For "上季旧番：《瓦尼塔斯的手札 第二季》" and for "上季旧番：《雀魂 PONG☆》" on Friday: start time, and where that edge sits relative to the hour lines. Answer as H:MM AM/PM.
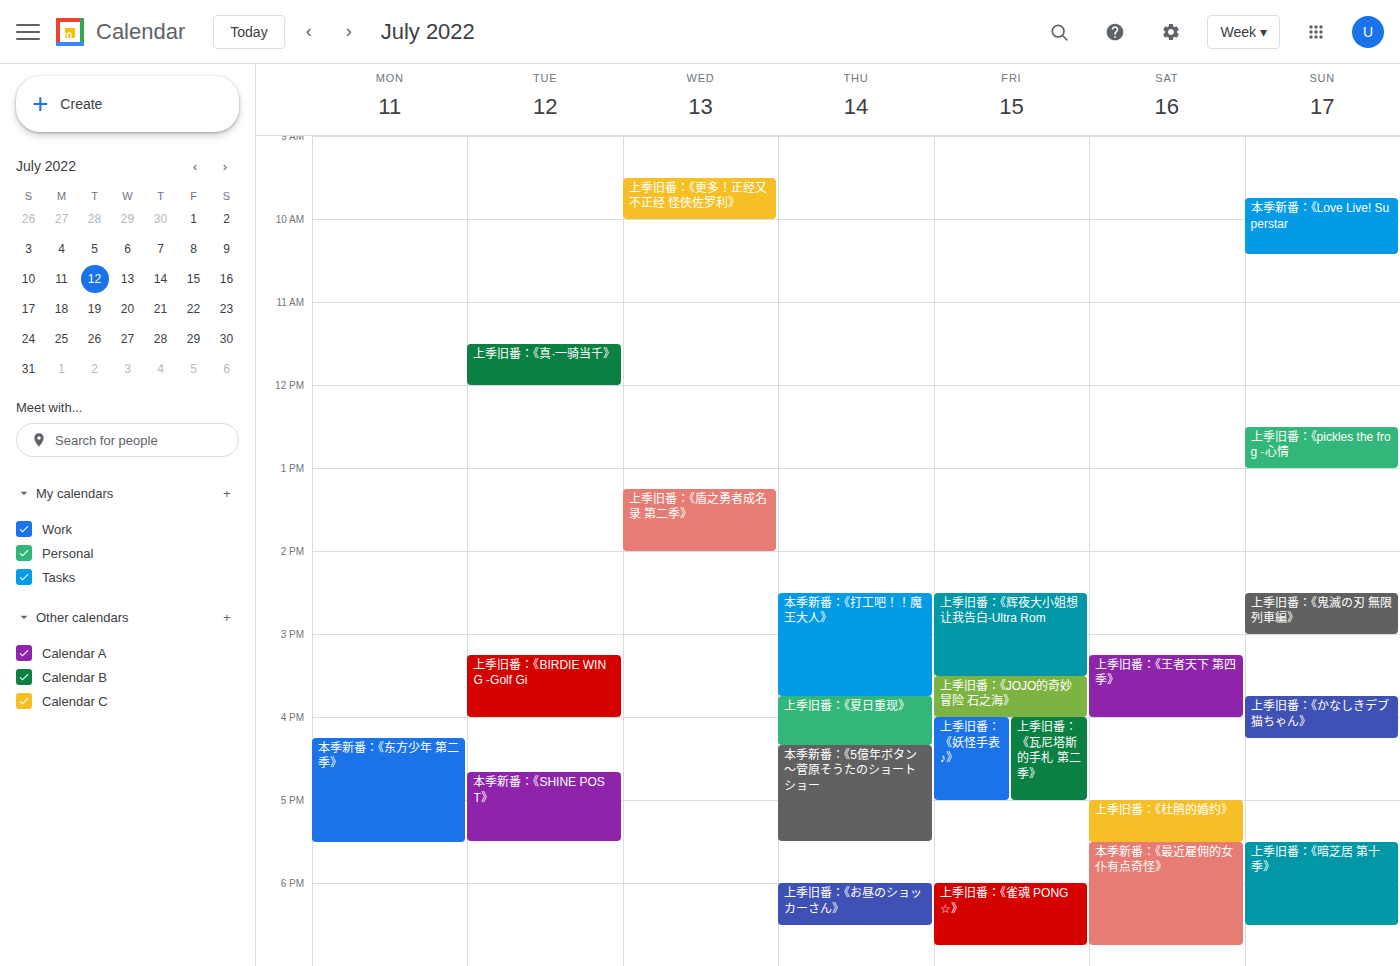
"上季旧番：《瓦尼塔斯的手札 第二季》": 4:00 PM, exactly on the 4 PM line. "上季旧番：《雀魂 PONG☆》": 6:00 PM, exactly on the 6 PM line.